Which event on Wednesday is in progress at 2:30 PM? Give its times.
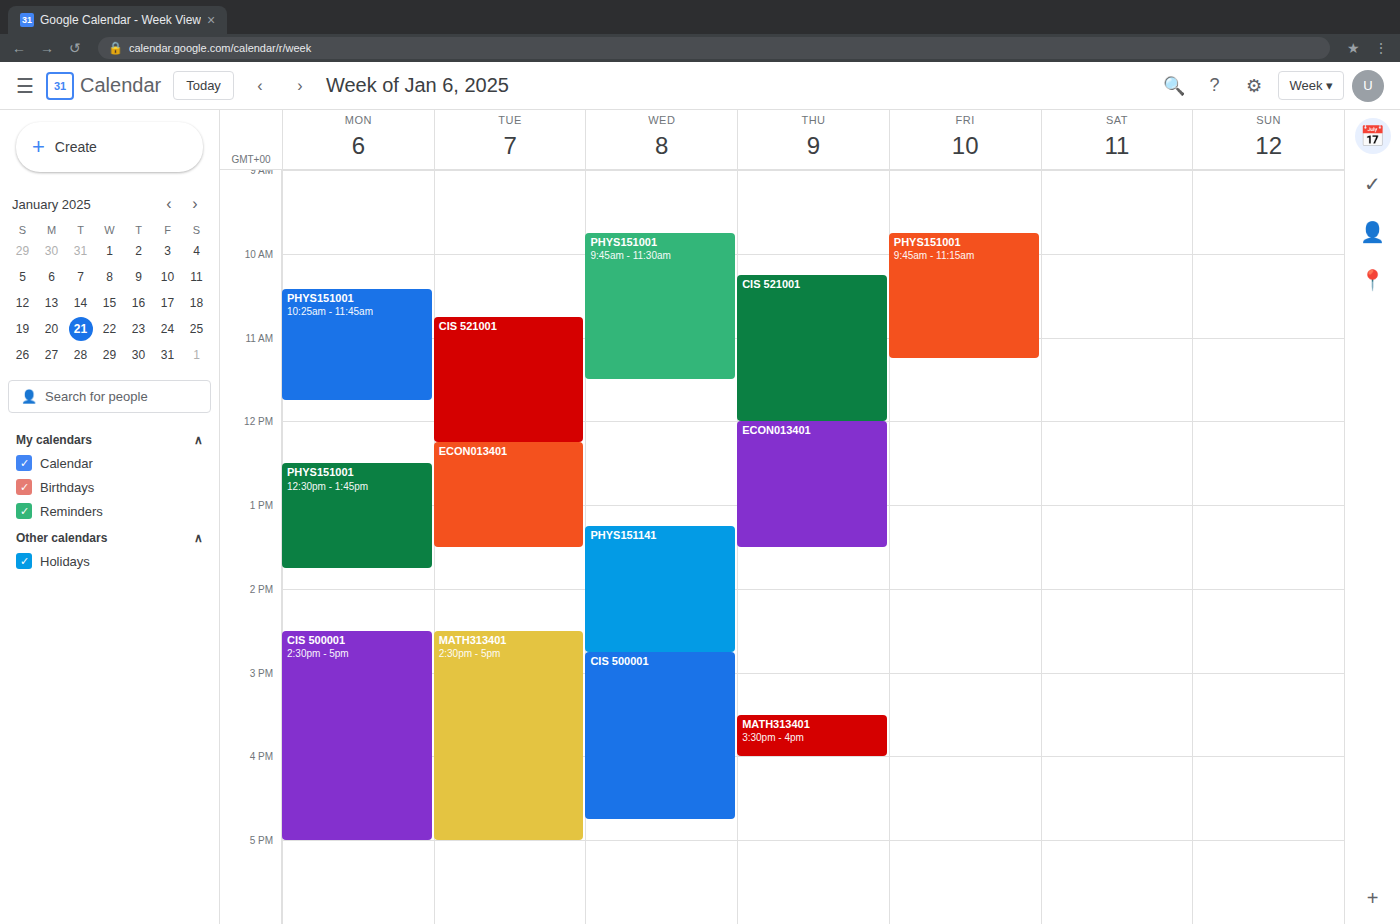
"PHYS151141", 1:15 PM to 2:45 PM